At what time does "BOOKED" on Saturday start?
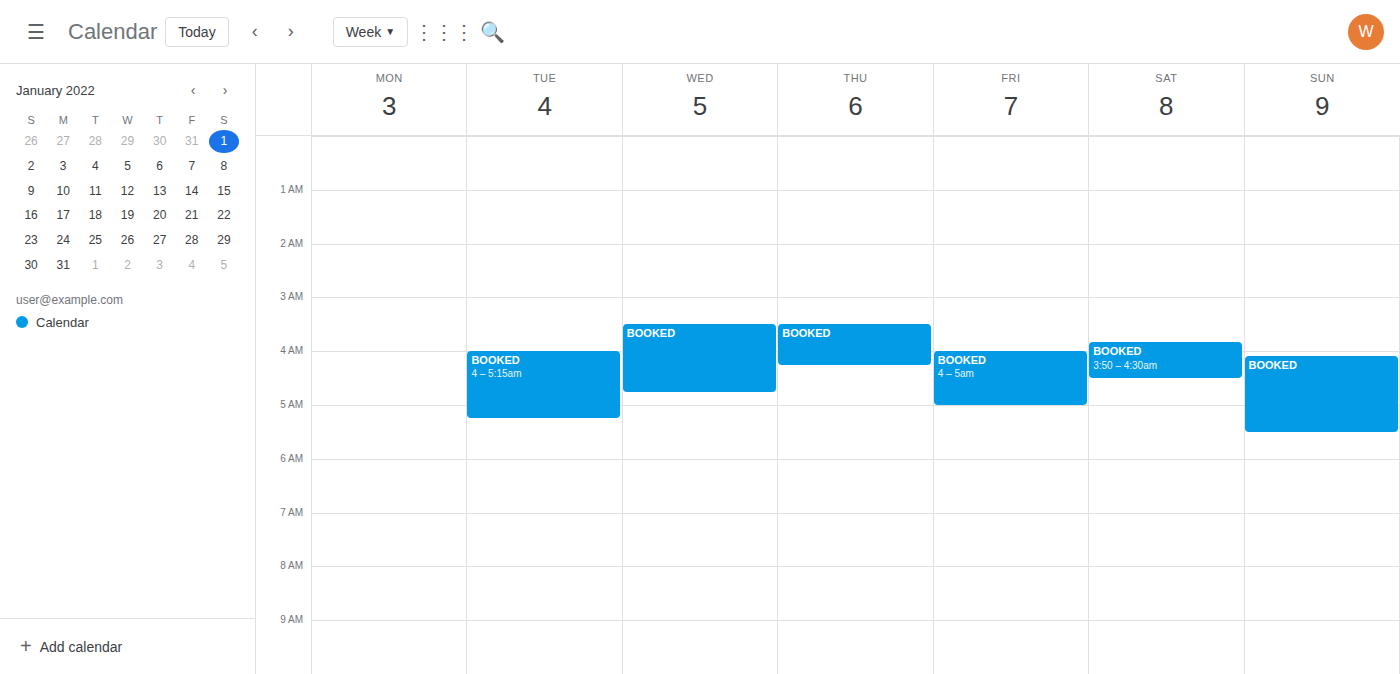
3:50 AM